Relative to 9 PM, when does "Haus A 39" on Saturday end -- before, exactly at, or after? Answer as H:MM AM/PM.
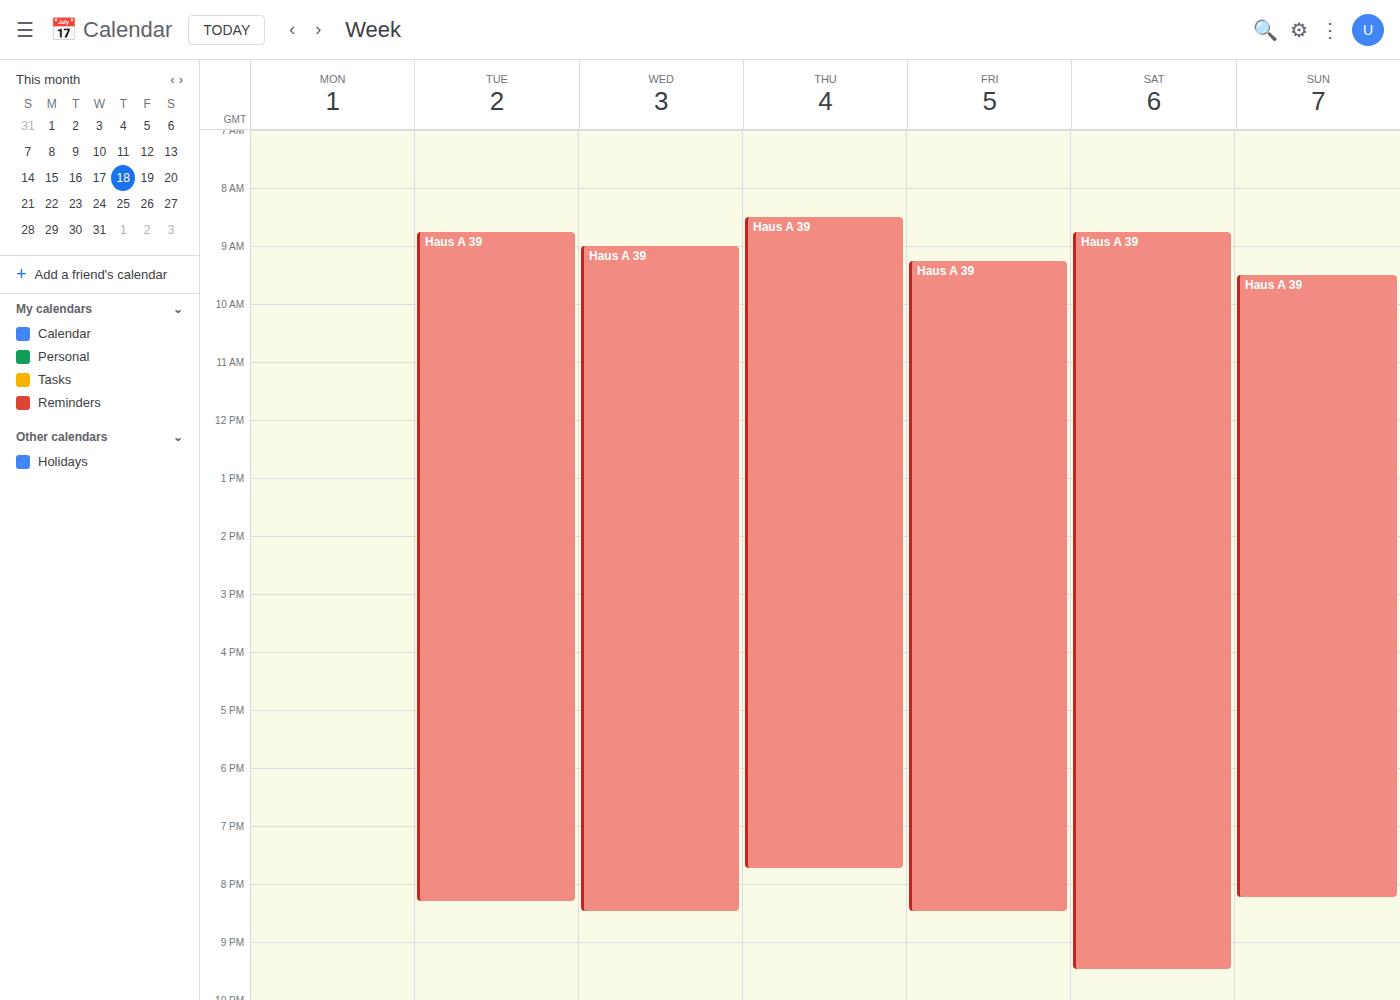
9:30 PM -- after 9 PM, 30 minutes below the 9 PM line.